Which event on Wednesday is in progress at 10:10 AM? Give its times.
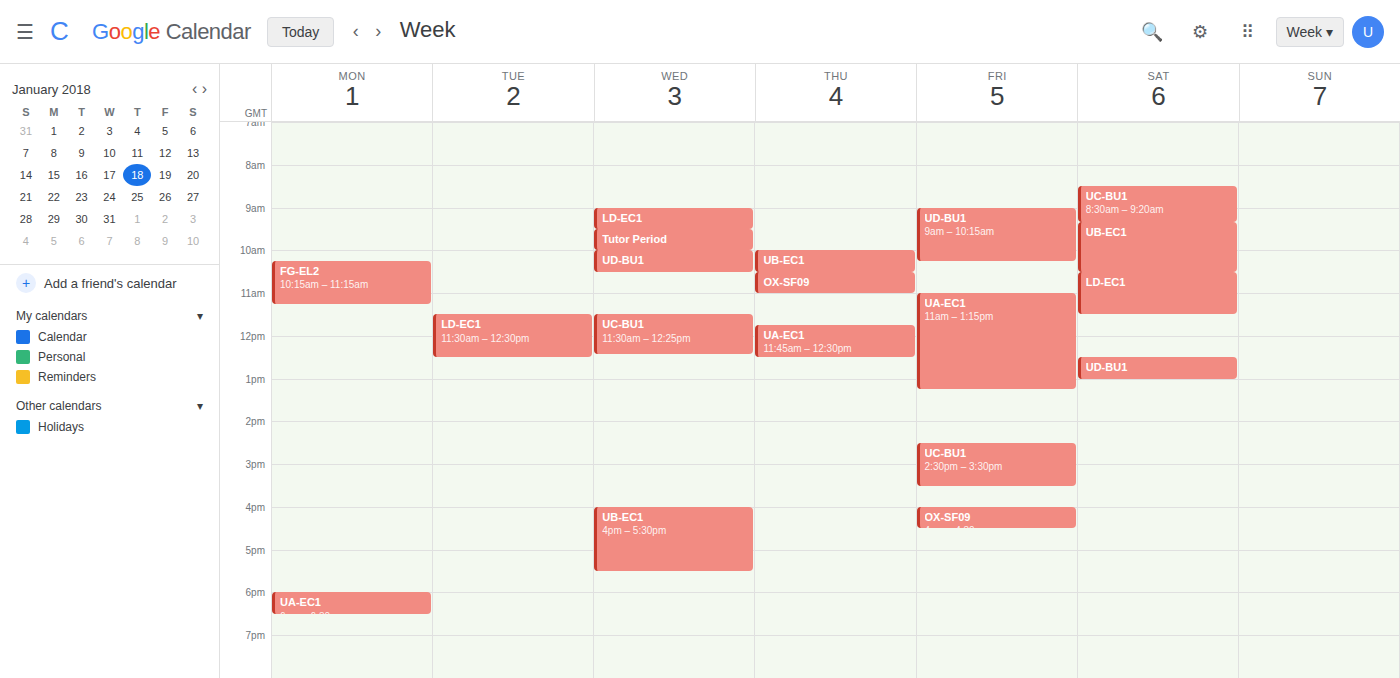
"UD-BU1", 10:00 AM to 10:30 AM